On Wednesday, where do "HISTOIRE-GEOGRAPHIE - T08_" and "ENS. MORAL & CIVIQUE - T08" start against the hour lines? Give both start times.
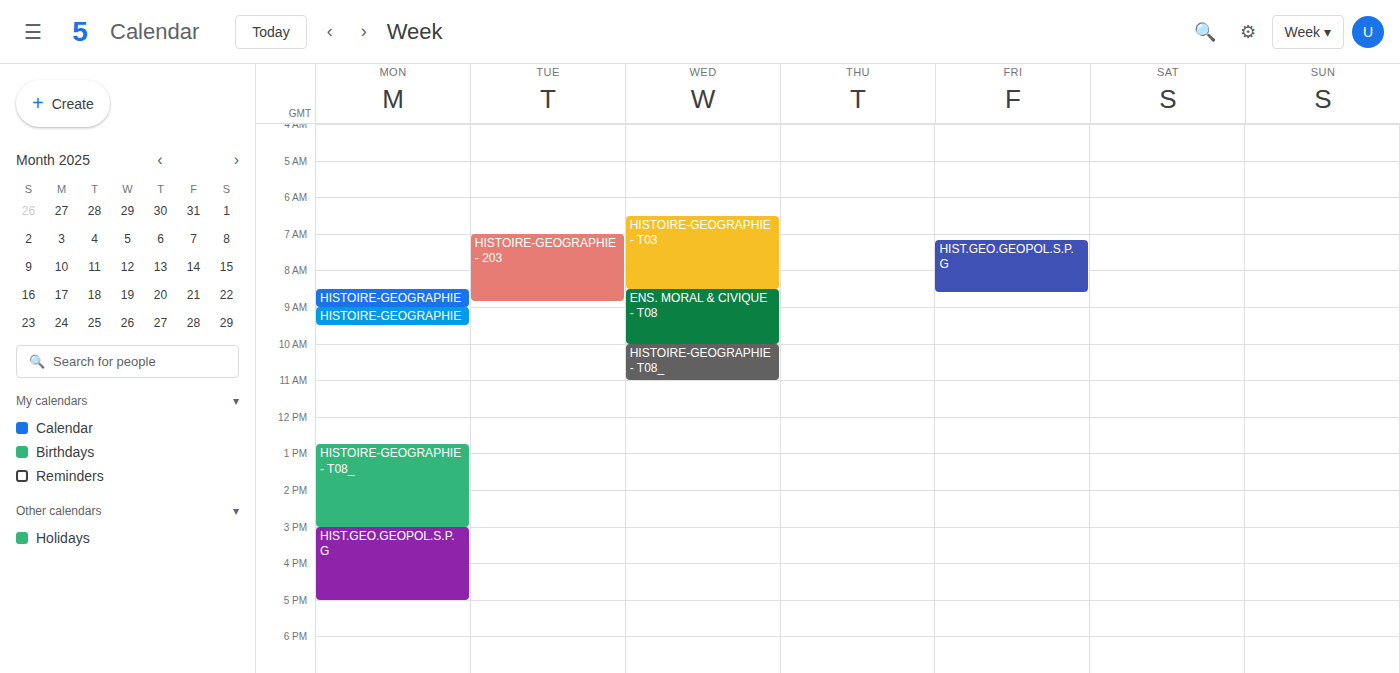
"HISTOIRE-GEOGRAPHIE - T08_": 10:00 AM, exactly on the 10 AM line. "ENS. MORAL & CIVIQUE - T08": 8:30 AM, halfway between the 8 AM and 9 AM lines.